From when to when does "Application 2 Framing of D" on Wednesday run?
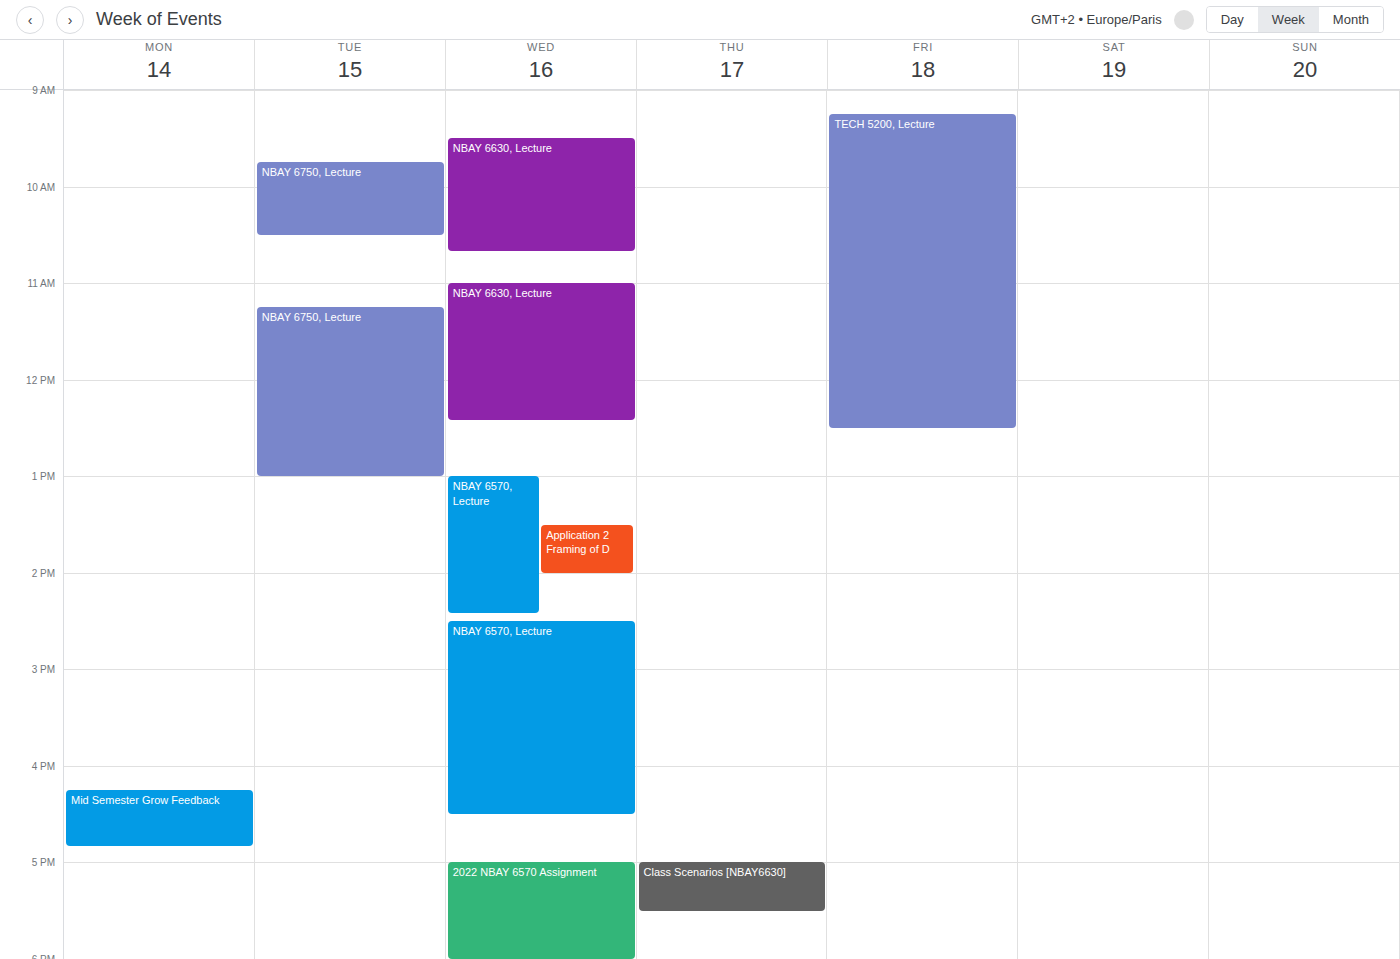
1:30 PM to 2:00 PM